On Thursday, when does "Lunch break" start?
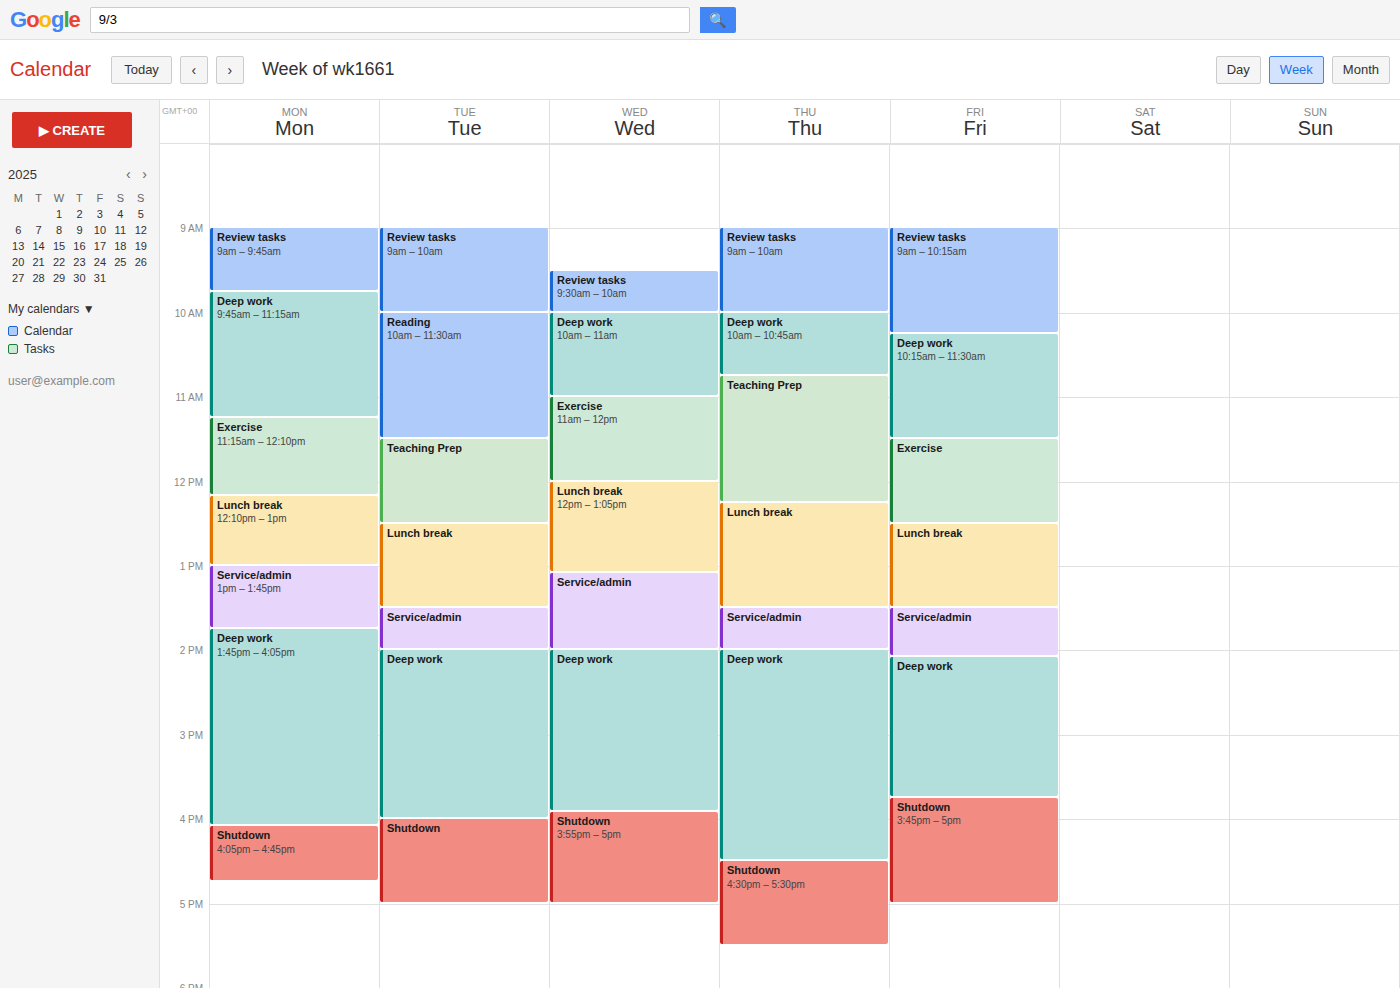
12:15